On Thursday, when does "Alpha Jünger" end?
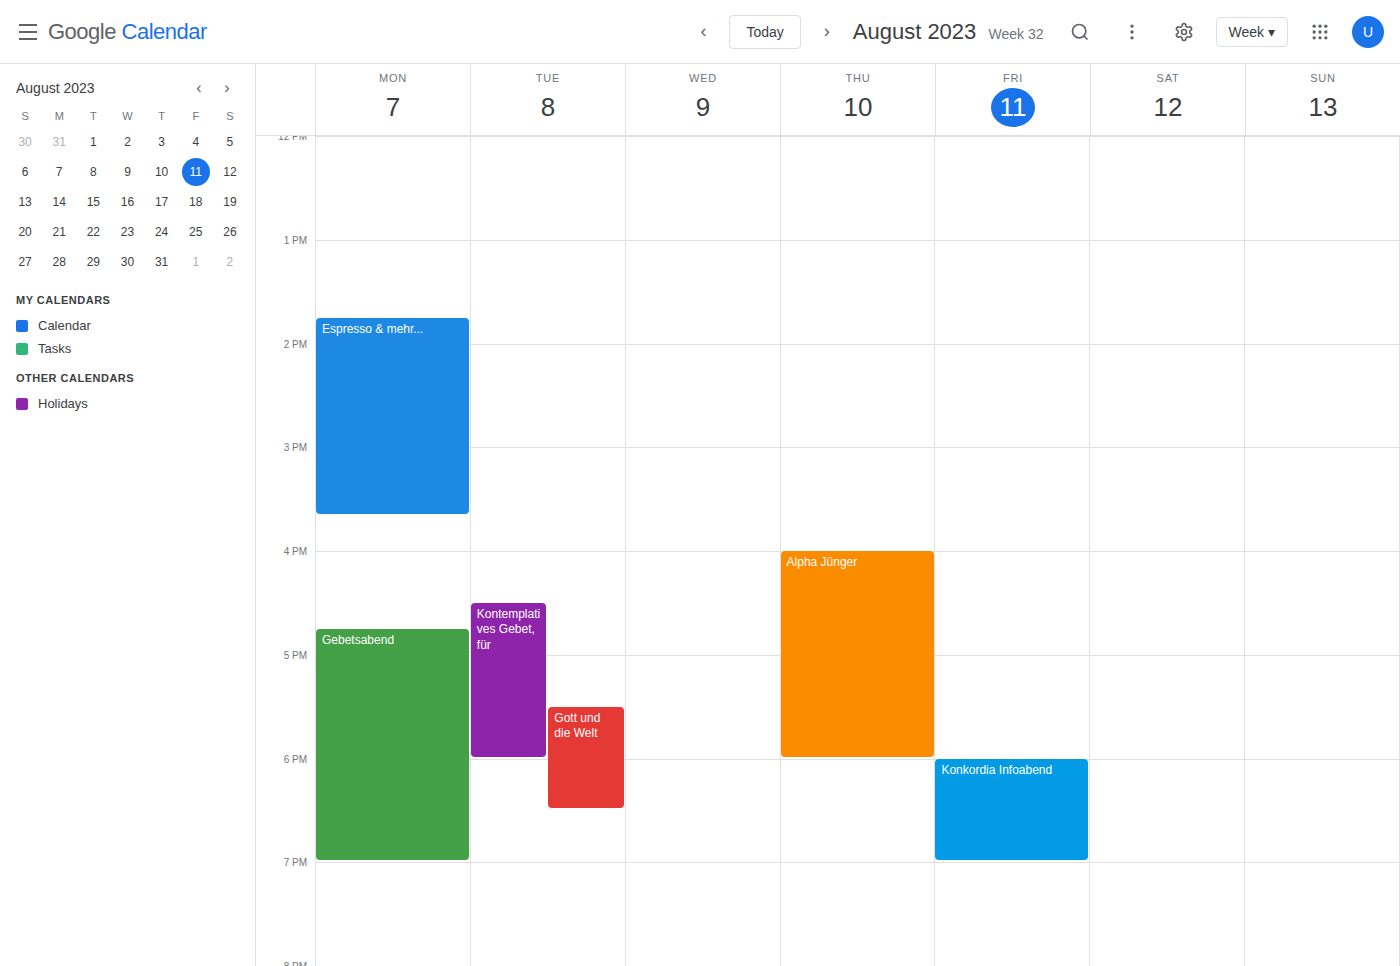
6:00 PM